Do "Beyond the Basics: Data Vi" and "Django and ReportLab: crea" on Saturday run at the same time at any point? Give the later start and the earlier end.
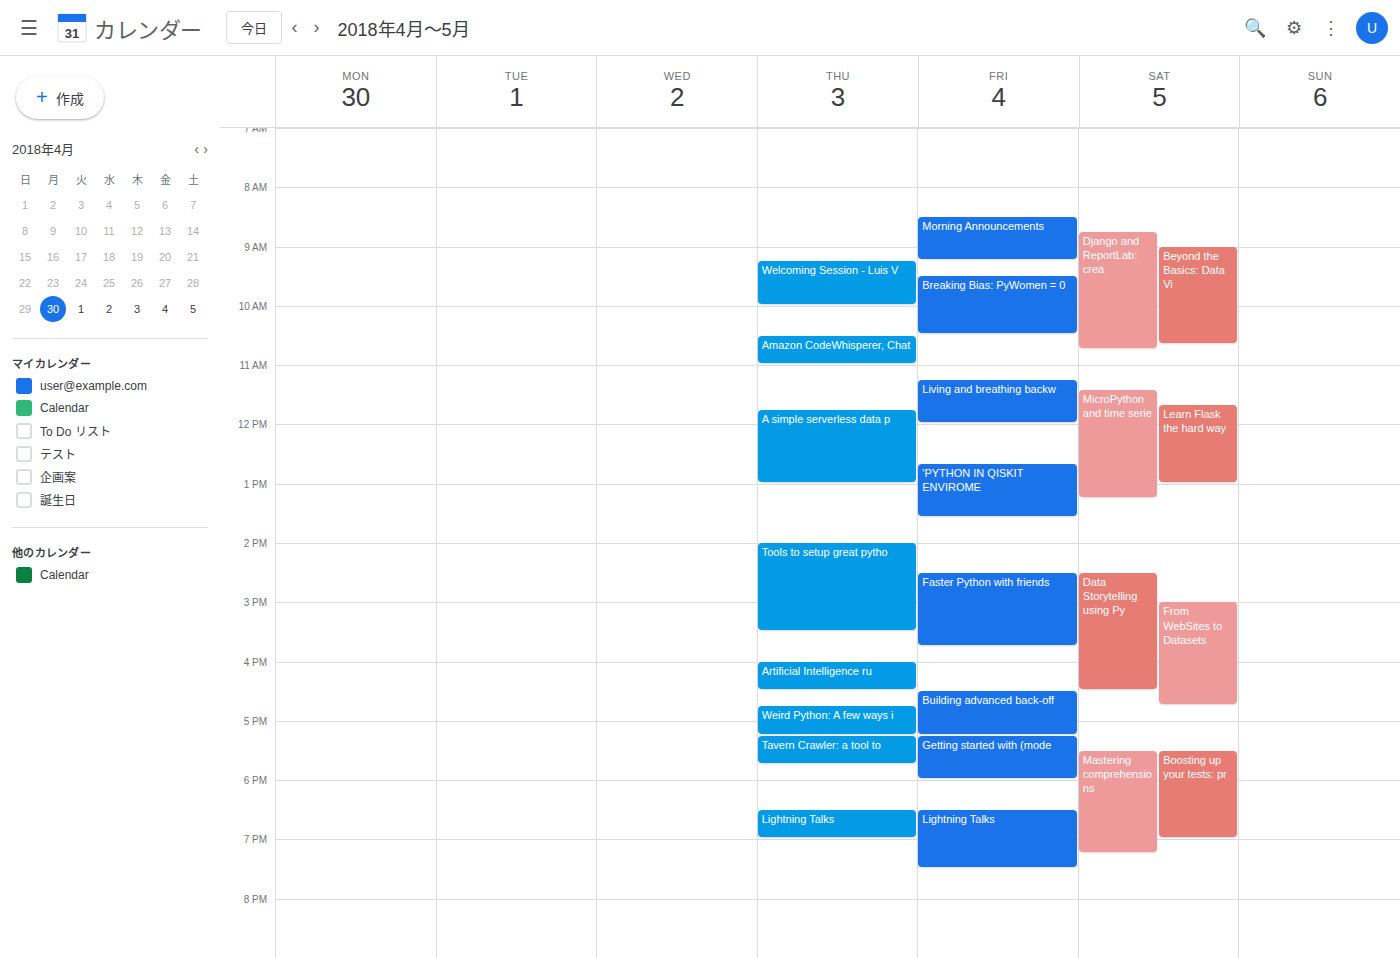
"Beyond the Basics: Data Vi" runs 9:00 AM to 10:40 AM, inside "Django and ReportLab: crea" -- they overlap.